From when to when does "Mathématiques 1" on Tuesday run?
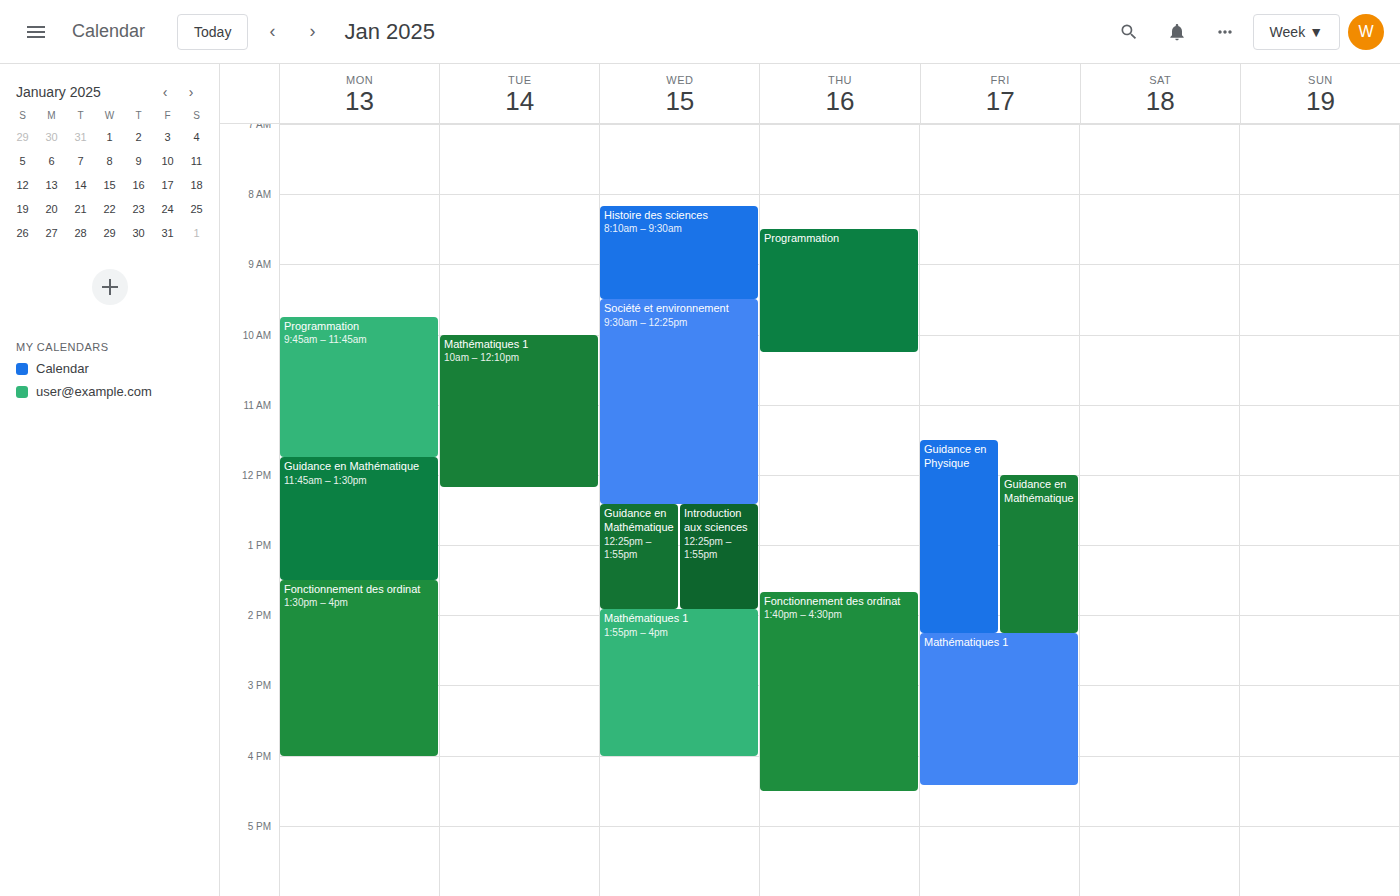
10:00 AM to 12:10 PM